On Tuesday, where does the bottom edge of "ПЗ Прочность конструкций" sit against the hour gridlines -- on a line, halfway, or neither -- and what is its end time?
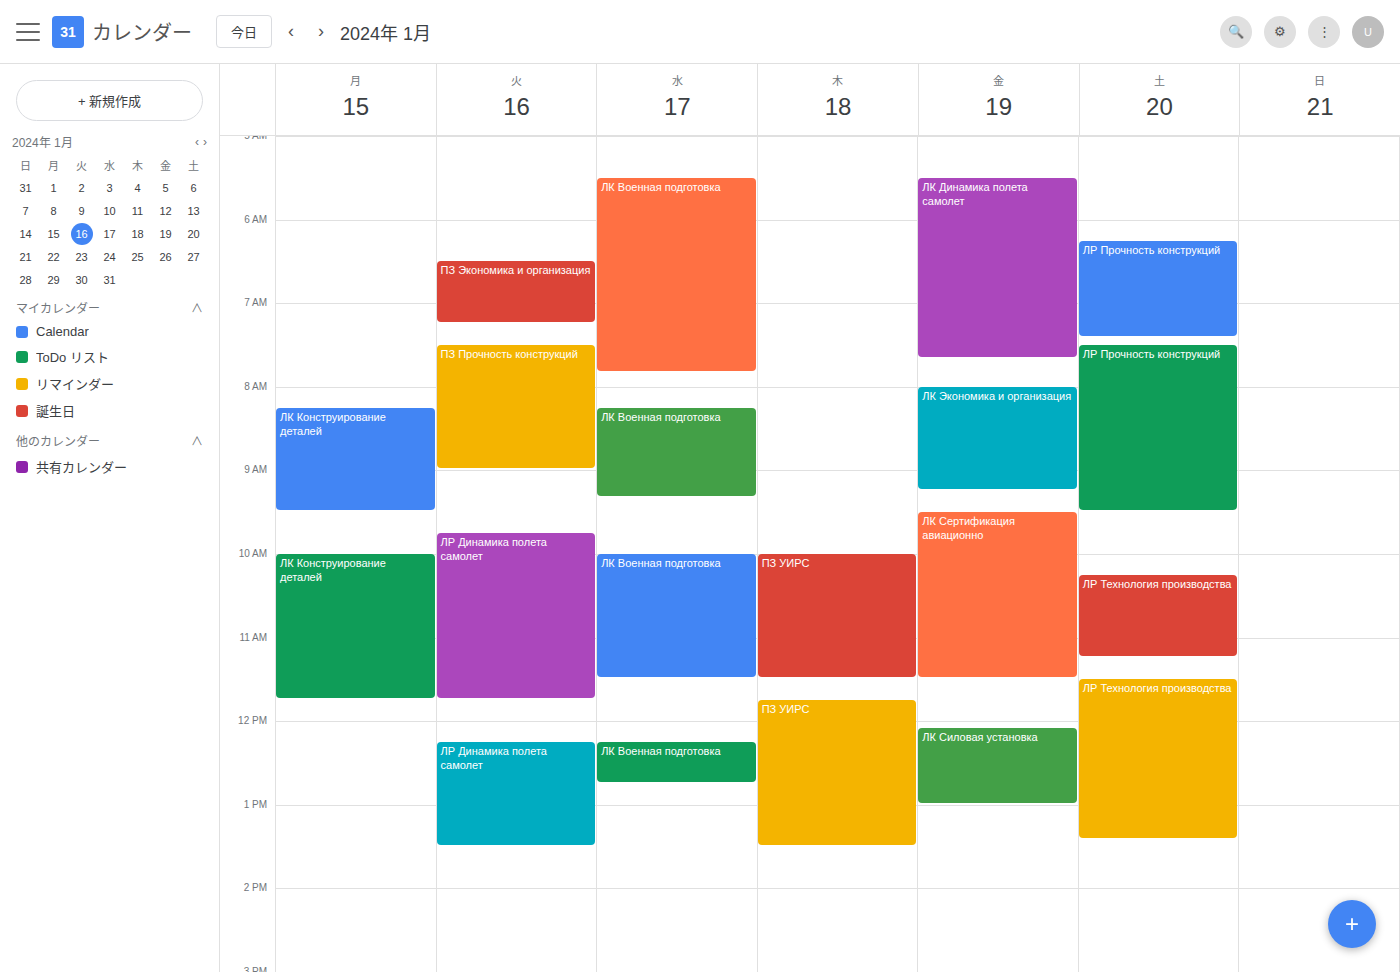
9:00 AM -- exactly on the 9 AM line.